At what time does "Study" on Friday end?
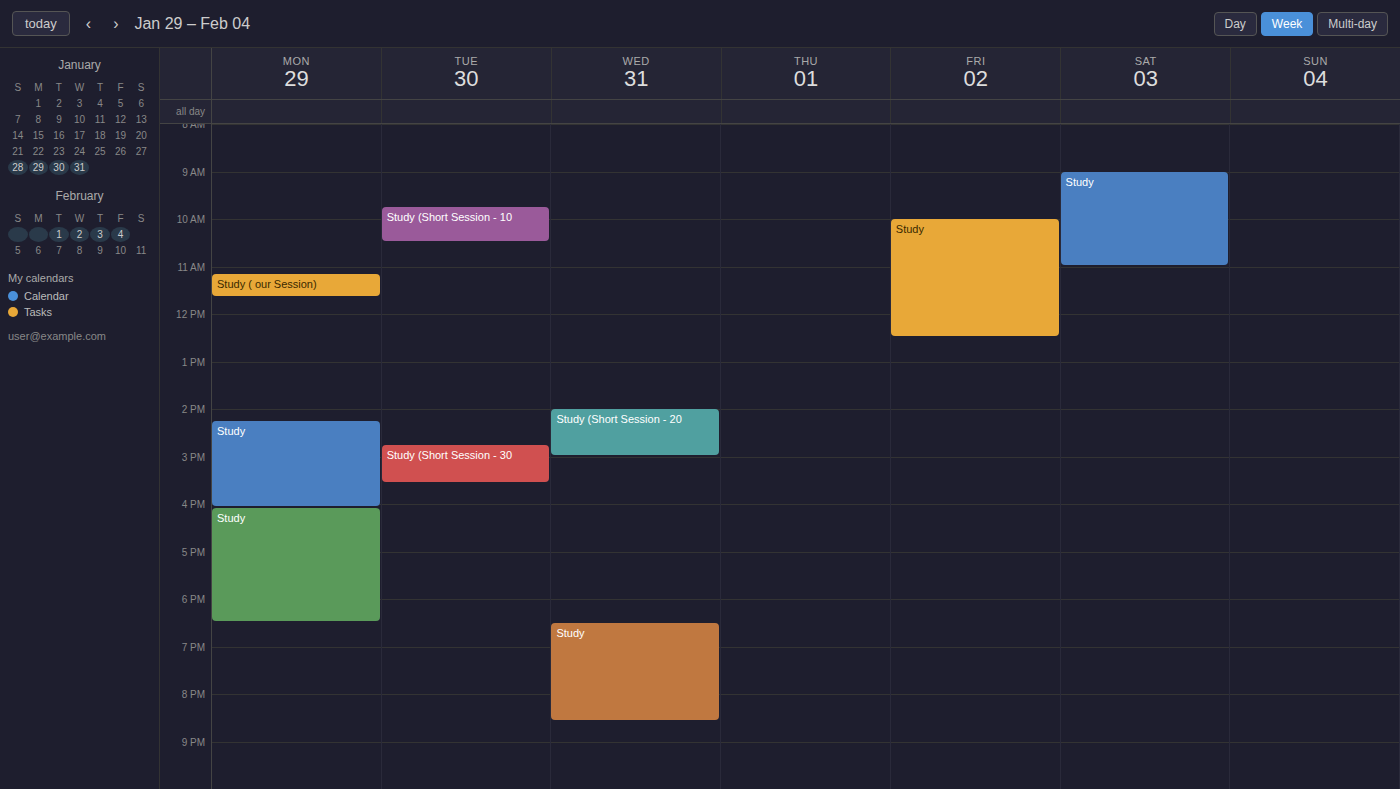
12:30 PM